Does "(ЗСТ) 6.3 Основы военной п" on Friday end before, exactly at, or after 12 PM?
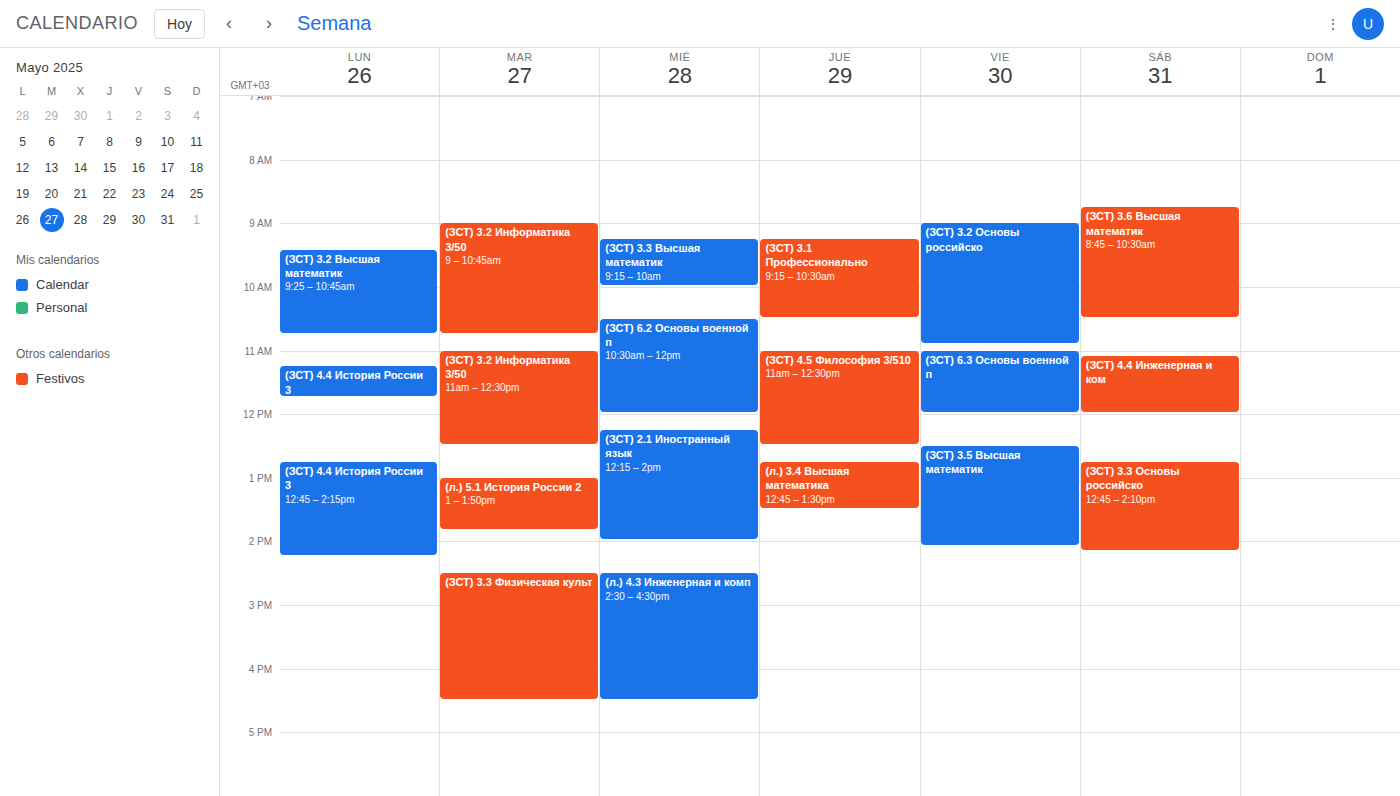
12:00 PM -- exactly at 12 PM, on the 12 PM line.